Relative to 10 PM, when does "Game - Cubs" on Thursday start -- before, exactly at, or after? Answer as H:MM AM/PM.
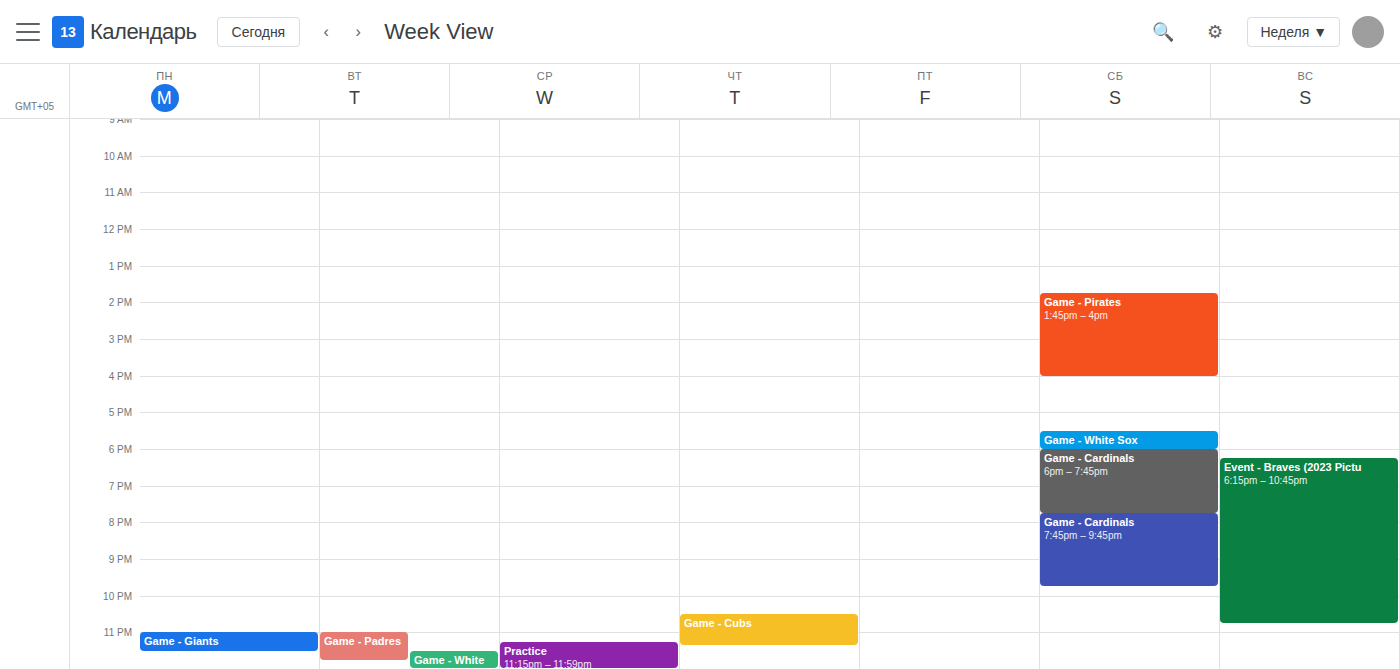
10:30 PM -- after 10 PM, 30 minutes below the 10 PM line.